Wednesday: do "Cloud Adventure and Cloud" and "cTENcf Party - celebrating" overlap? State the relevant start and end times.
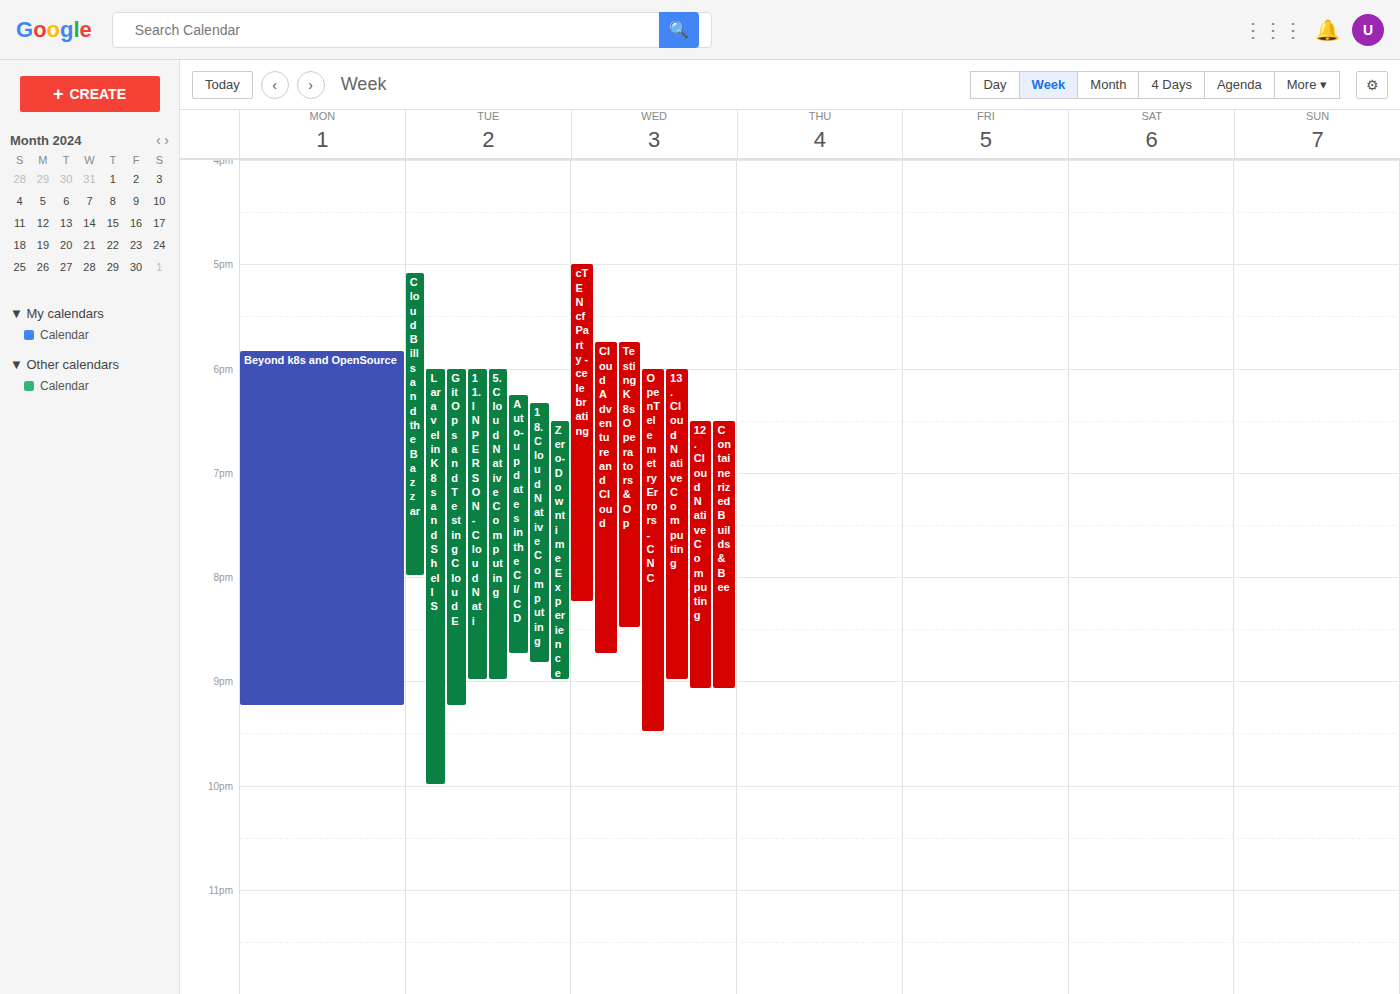
"Cloud Adventure and Cloud" starts at 5:45 PM, before "cTENcf Party - celebrating" ends at 8:15 PM -- they overlap.